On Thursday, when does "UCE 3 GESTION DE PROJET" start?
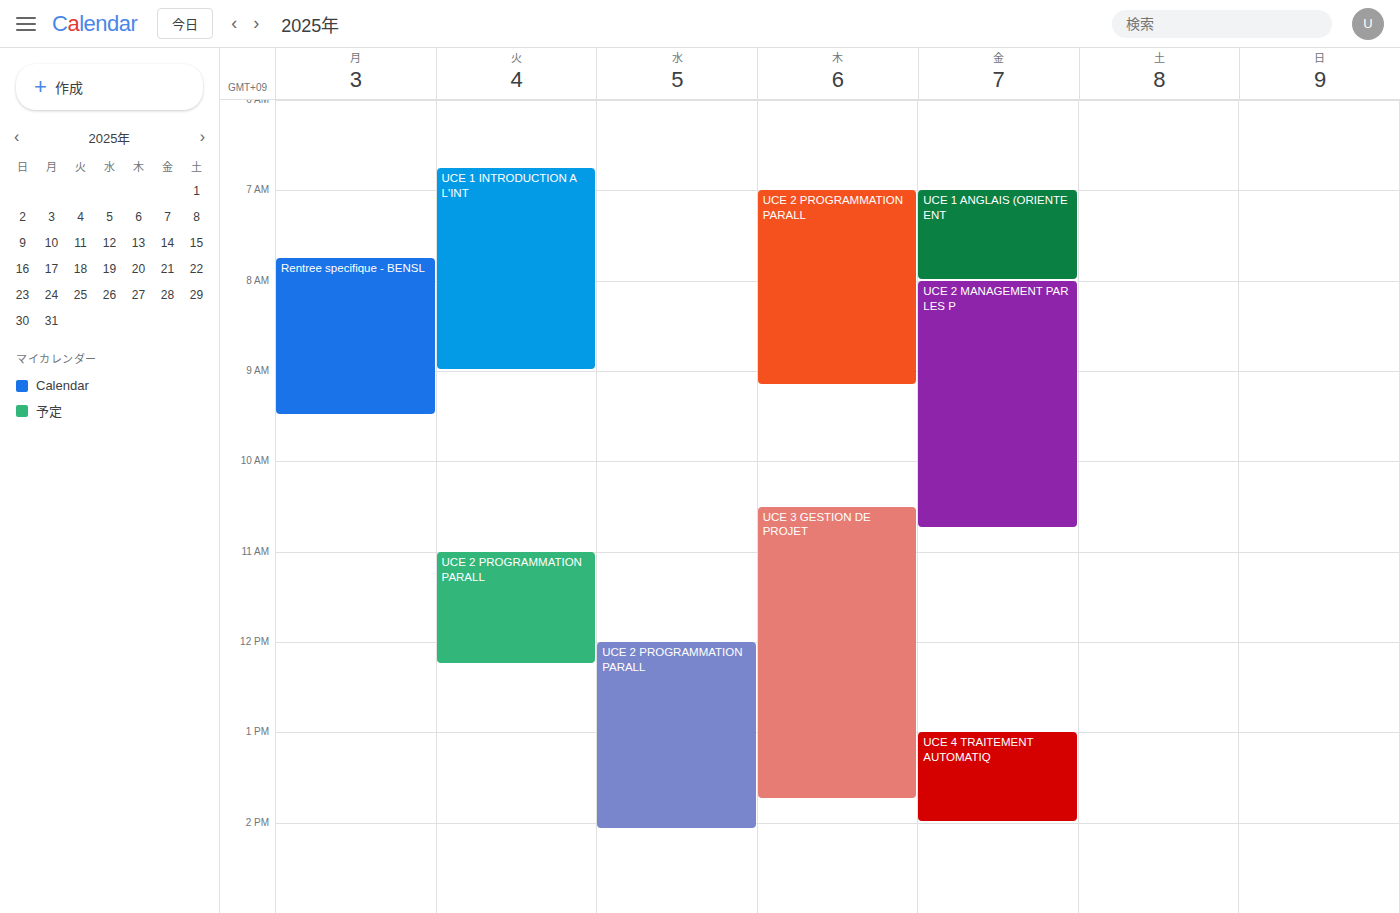
10:30 AM